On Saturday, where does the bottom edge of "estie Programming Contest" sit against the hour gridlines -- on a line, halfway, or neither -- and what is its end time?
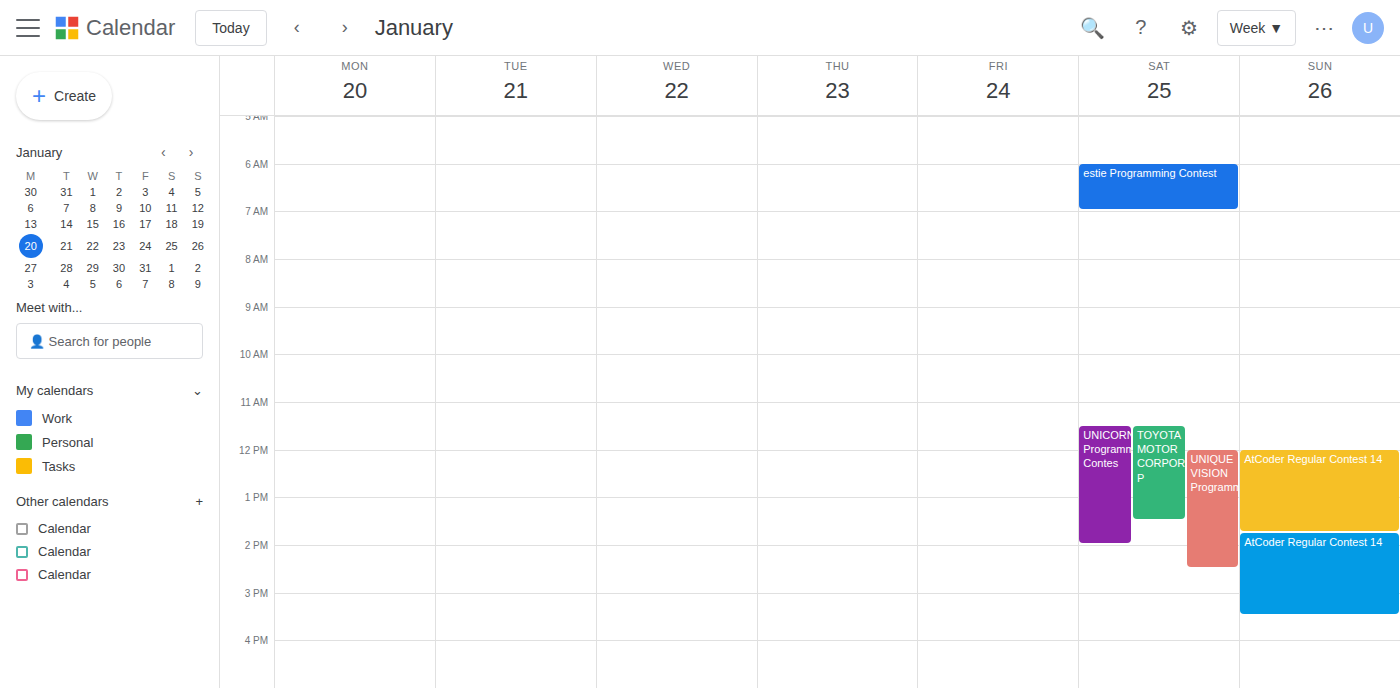
7:00 AM -- exactly on the 7 AM line.